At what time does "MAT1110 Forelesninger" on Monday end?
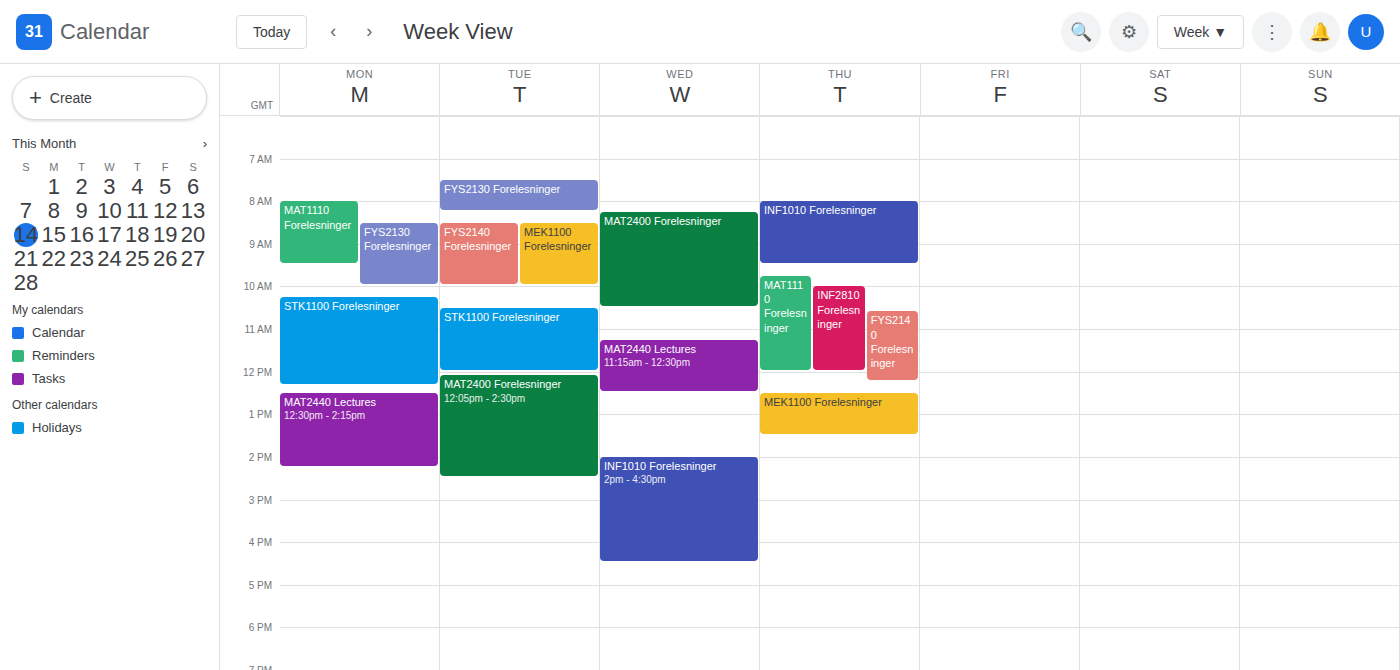
09:30